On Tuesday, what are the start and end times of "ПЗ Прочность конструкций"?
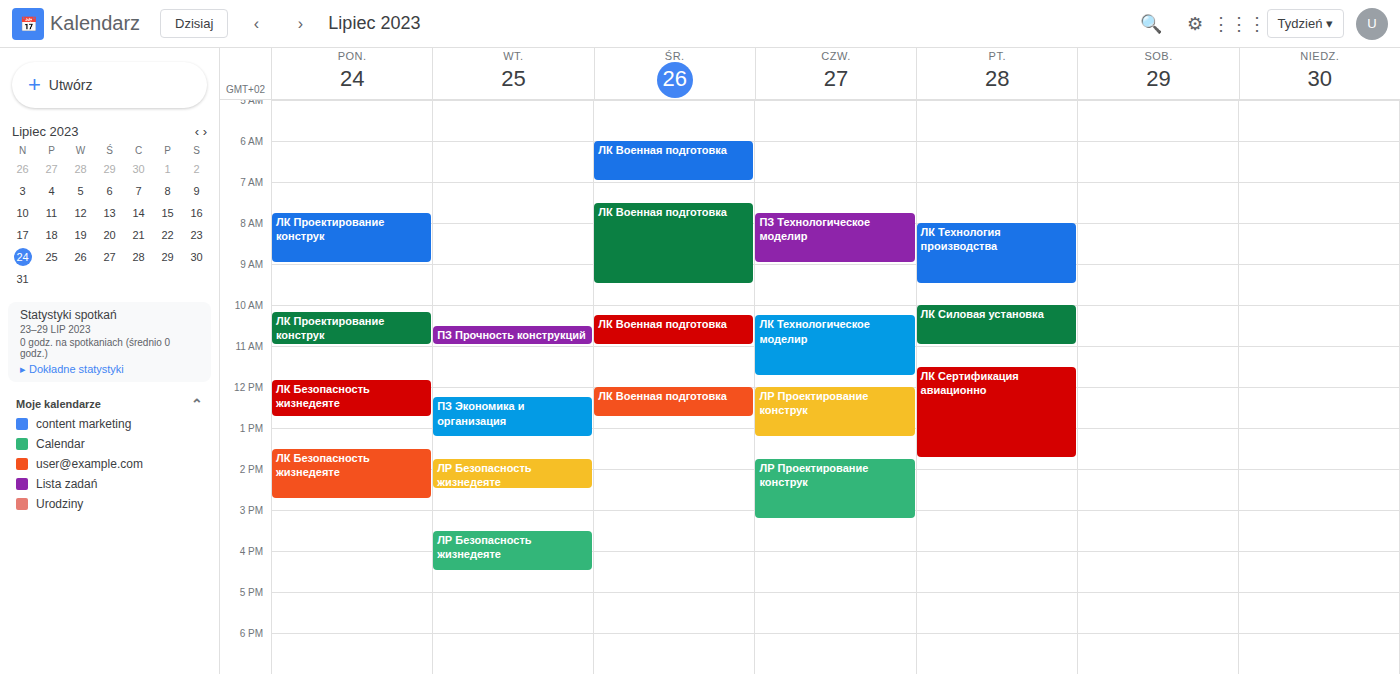
10:30 to 11:00